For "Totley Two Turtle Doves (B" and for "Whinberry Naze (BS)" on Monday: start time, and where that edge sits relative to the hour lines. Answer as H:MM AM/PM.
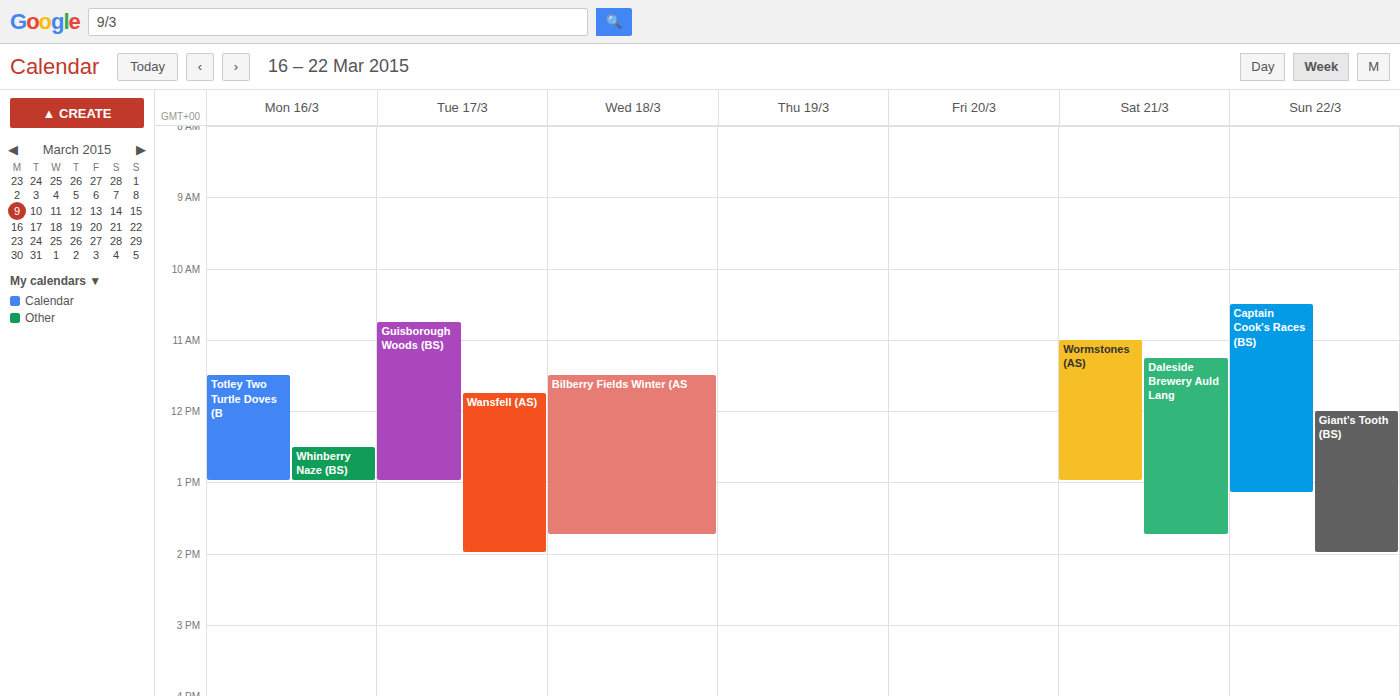
"Totley Two Turtle Doves (B": 11:30 AM, halfway between the 11 AM and 12 PM lines. "Whinberry Naze (BS)": 12:30 PM, halfway between the 12 PM and 1 PM lines.